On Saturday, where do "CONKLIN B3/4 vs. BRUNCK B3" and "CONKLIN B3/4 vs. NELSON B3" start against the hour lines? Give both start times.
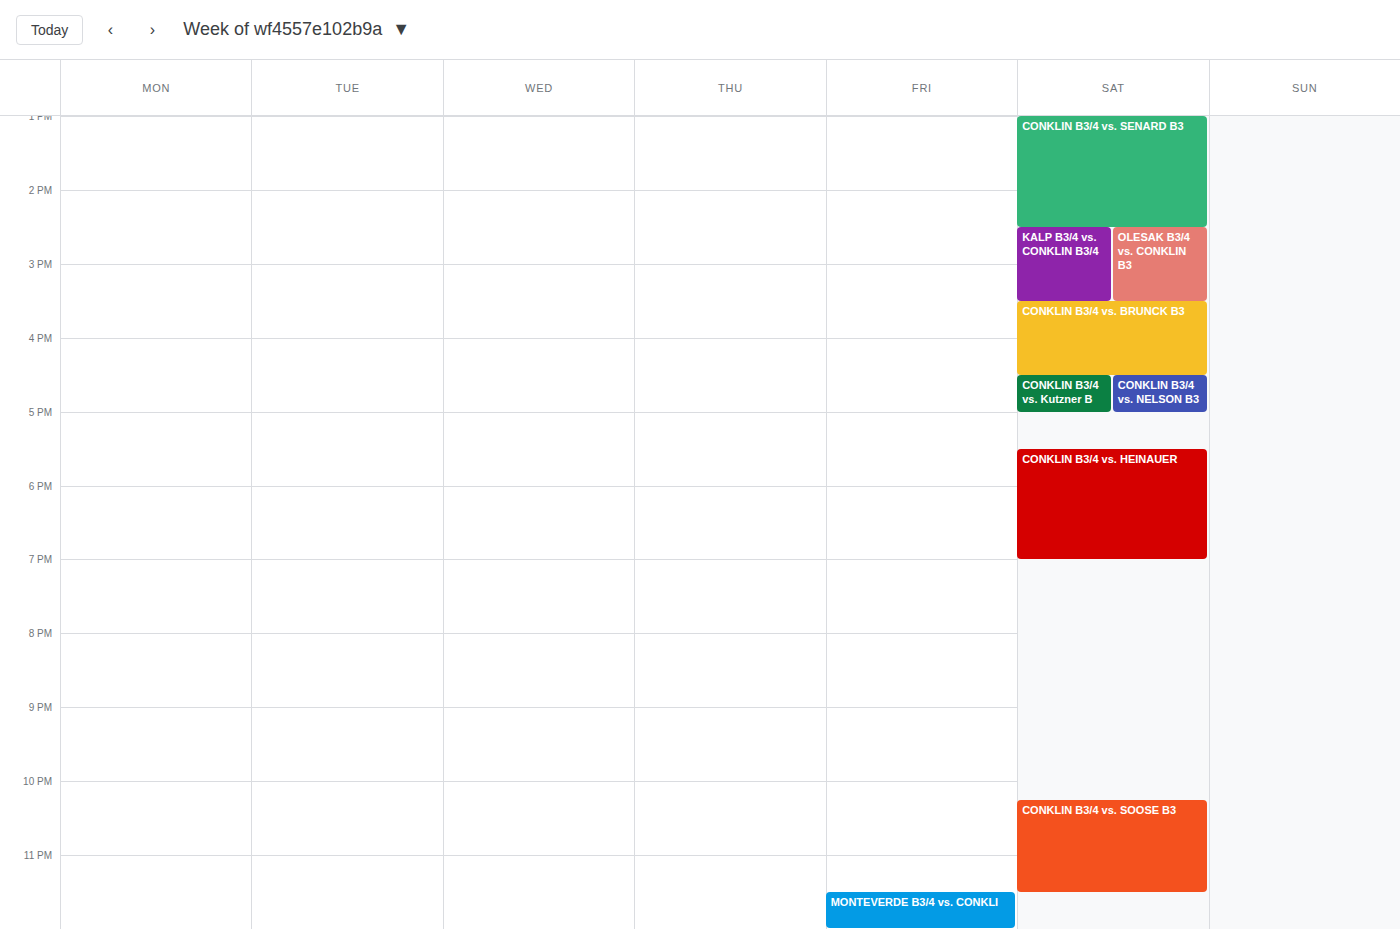
"CONKLIN B3/4 vs. BRUNCK B3": 15:30, halfway between the 15:00 and 16:00 lines. "CONKLIN B3/4 vs. NELSON B3": 16:30, halfway between the 16:00 and 17:00 lines.